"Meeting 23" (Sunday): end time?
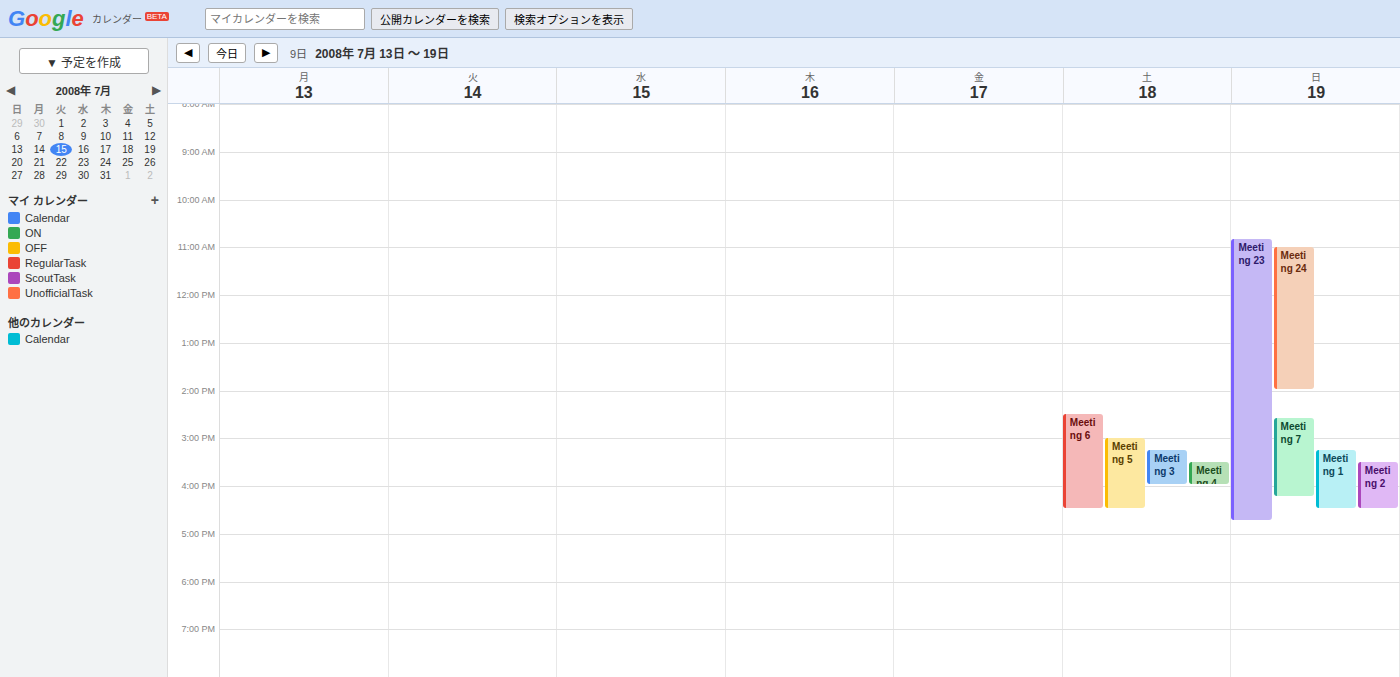
4:45 PM